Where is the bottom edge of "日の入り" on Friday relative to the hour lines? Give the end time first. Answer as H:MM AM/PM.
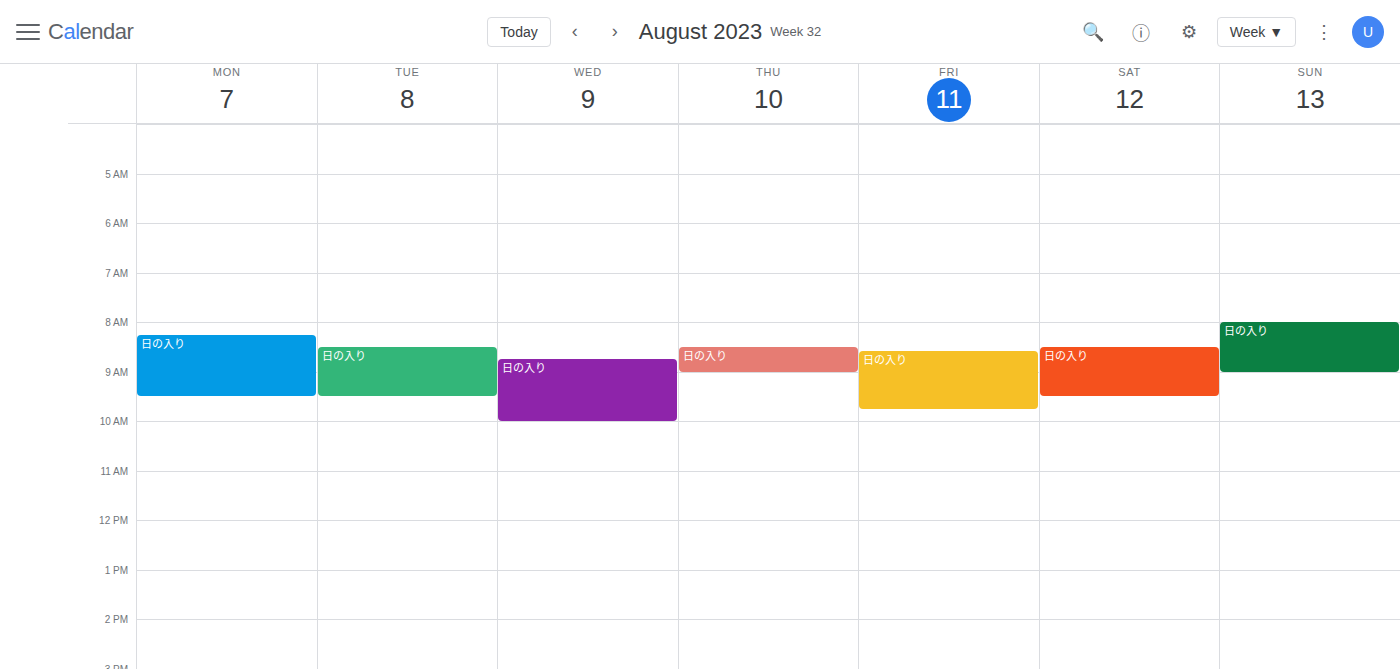
9:45 AM -- neither: three quarters of the way from the 9 AM line to the 10 AM line.